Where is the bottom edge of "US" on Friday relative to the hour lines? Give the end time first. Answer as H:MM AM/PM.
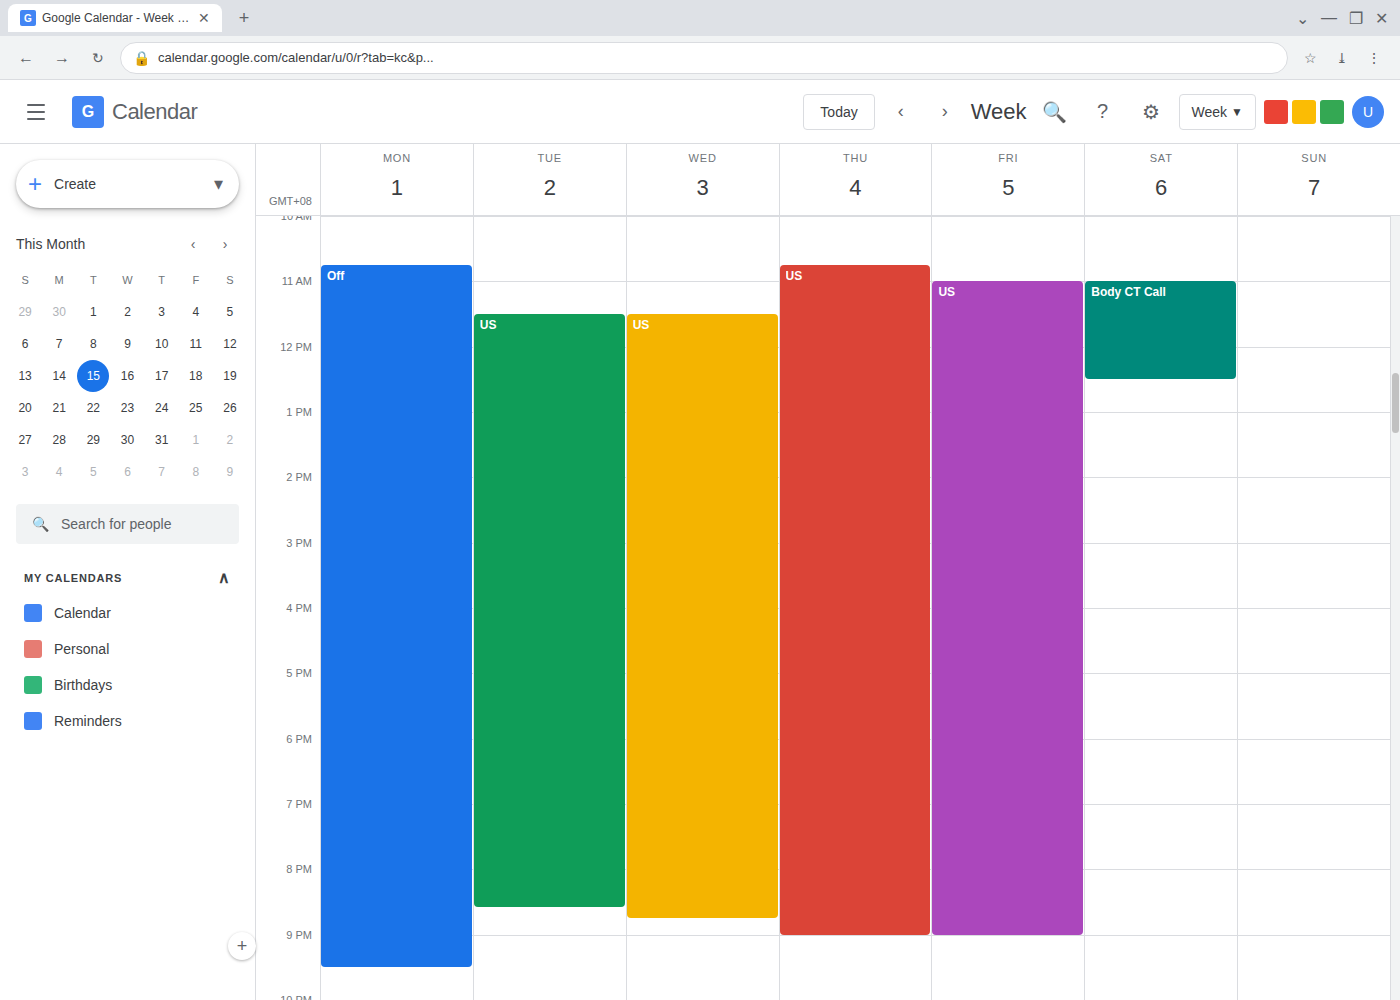
9:00 PM -- exactly on the 9 PM line.